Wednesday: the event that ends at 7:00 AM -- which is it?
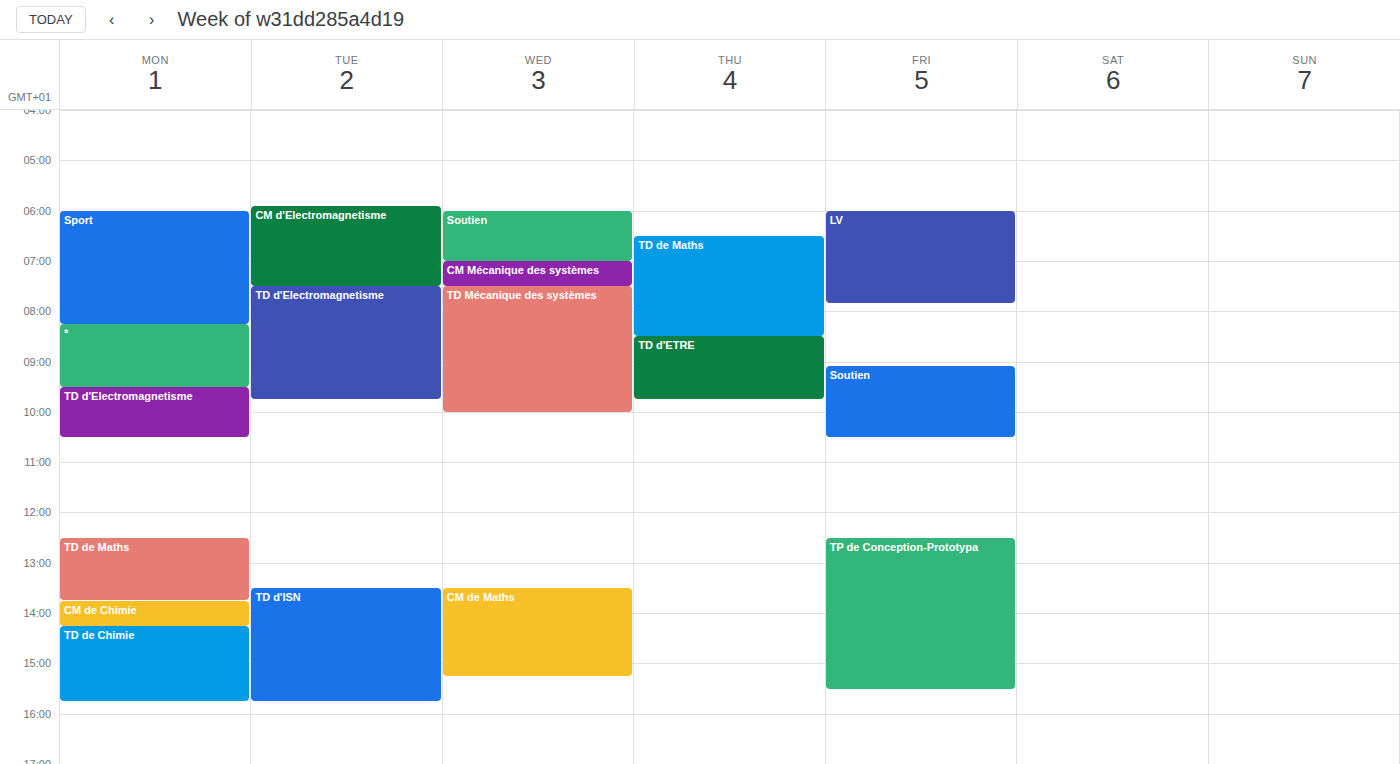
"Soutien"